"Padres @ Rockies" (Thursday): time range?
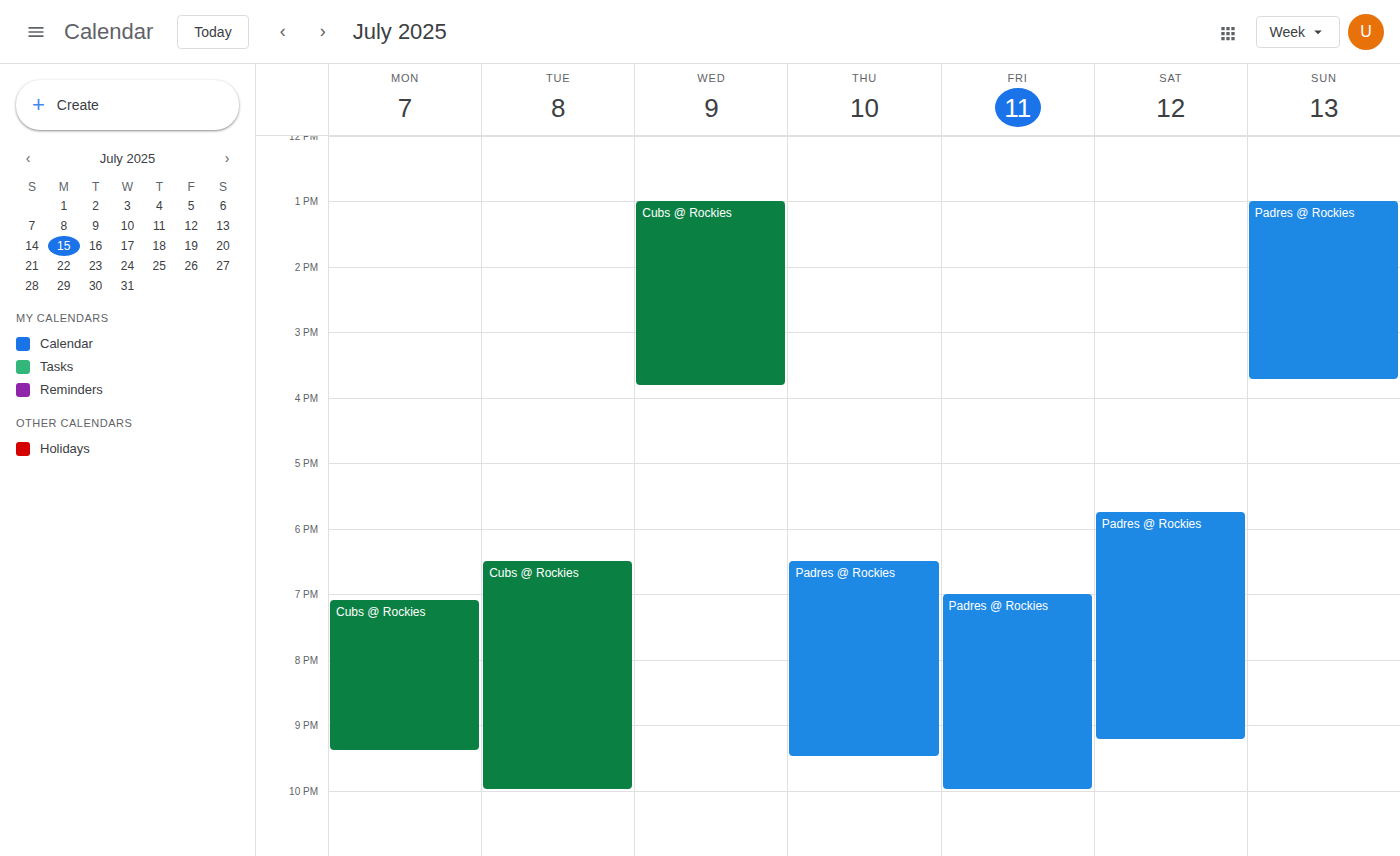
6:30 PM to 9:30 PM